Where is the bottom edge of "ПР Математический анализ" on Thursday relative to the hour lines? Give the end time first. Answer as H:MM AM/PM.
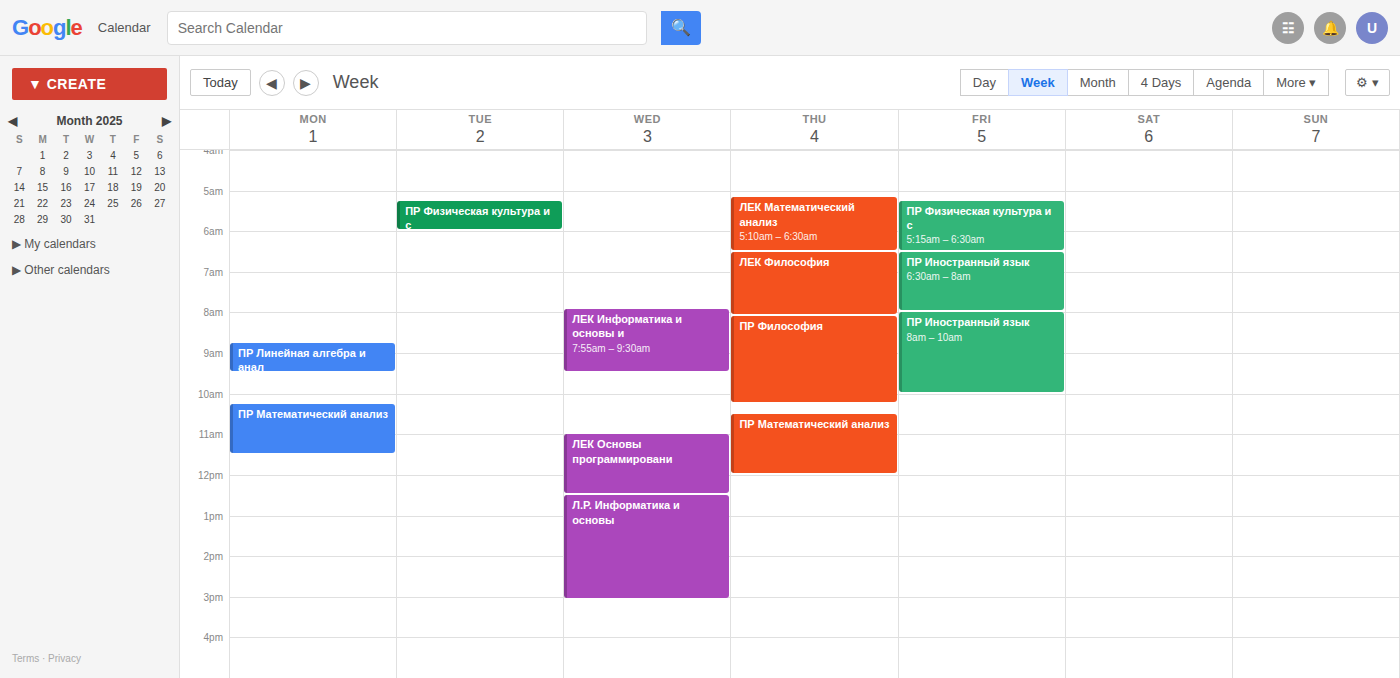
12:00 PM -- exactly on the 12 PM line.